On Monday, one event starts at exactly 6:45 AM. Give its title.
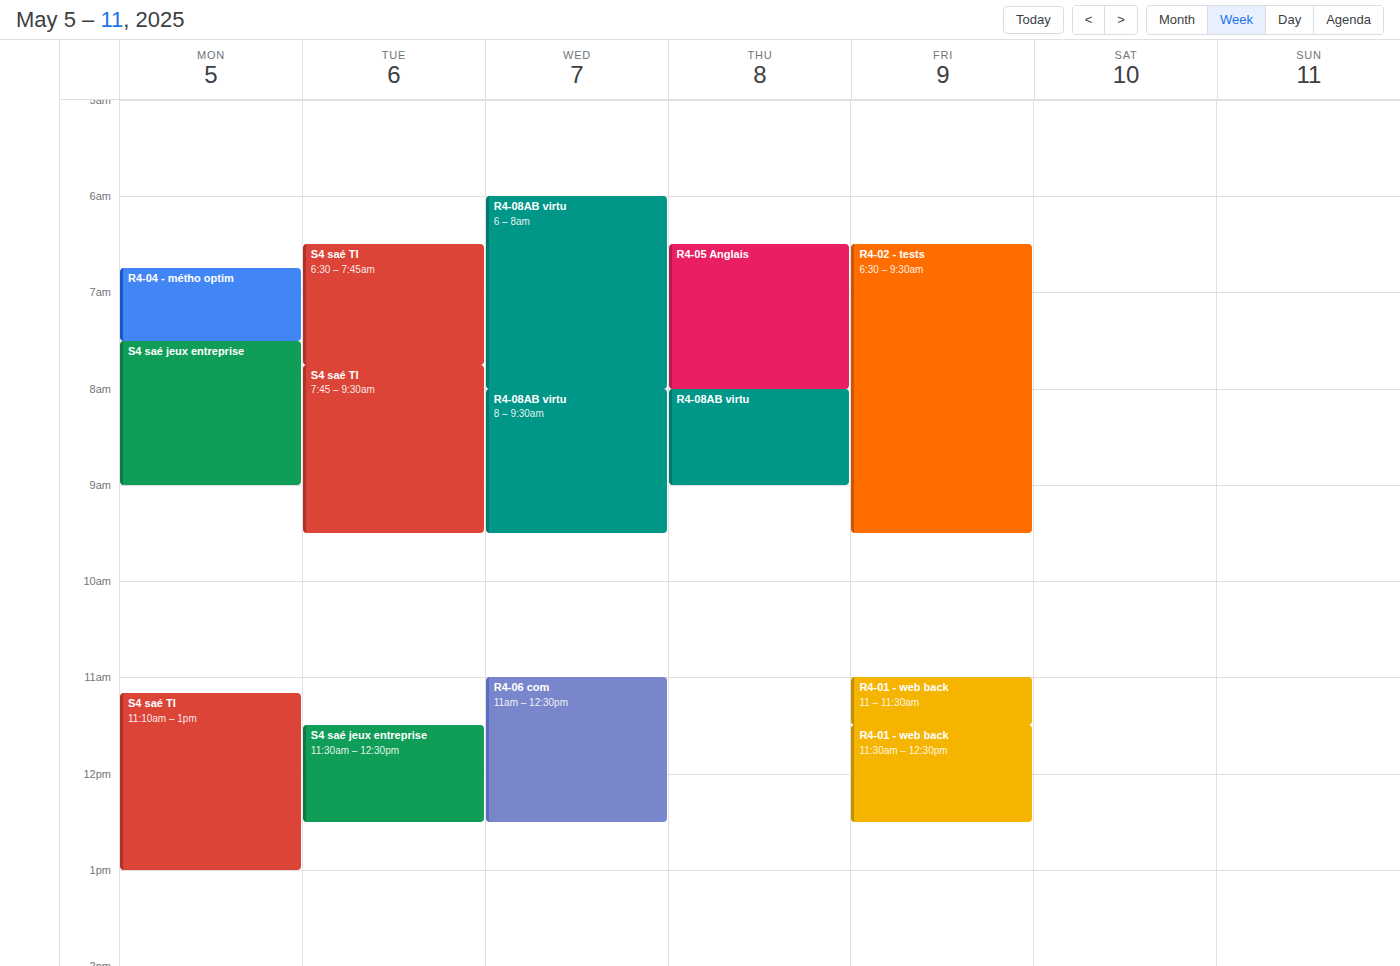
"R4-04 - métho optim"